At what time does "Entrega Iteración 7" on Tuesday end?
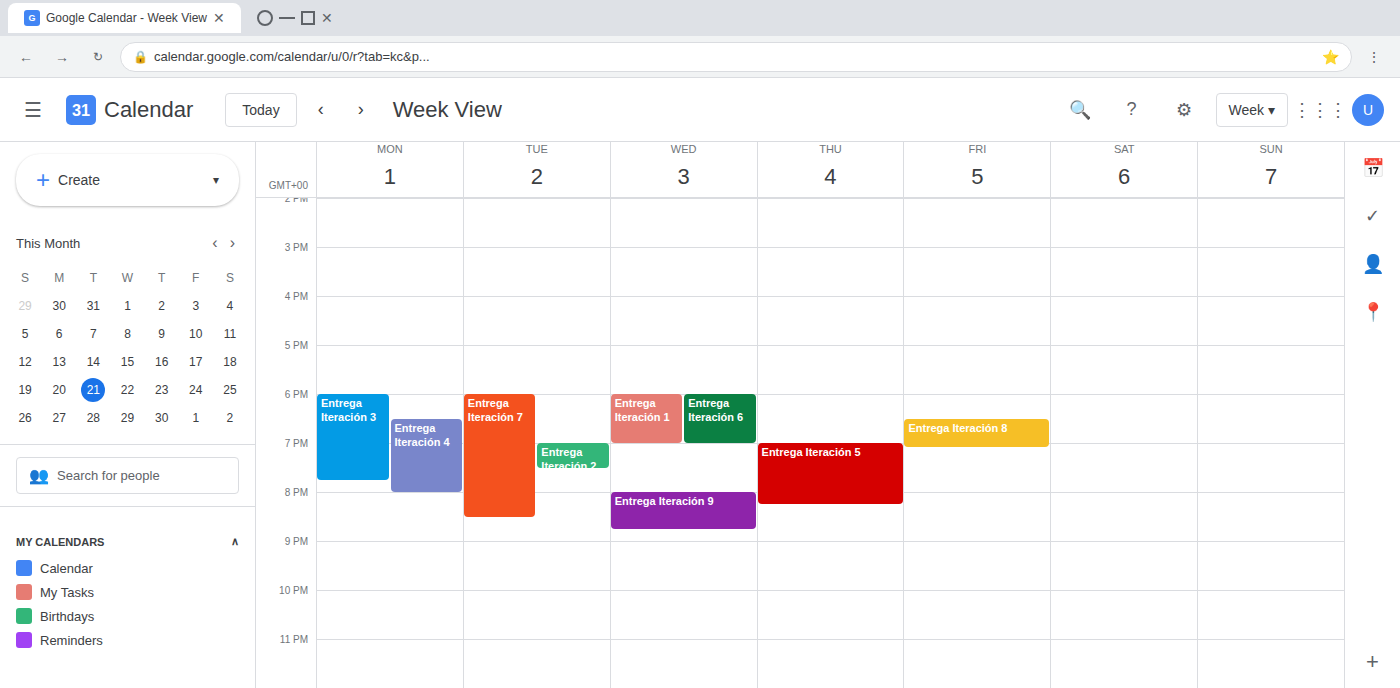
8:30 PM